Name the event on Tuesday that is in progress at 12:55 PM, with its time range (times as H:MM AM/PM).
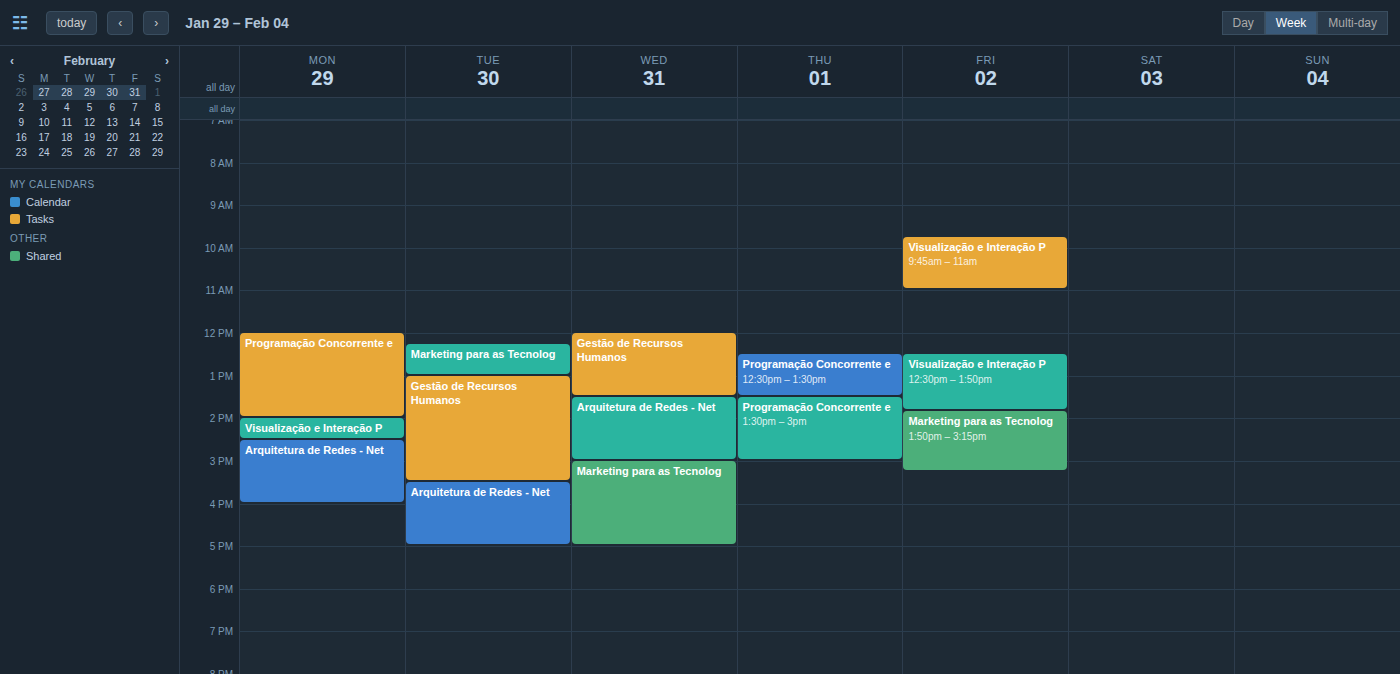
"Marketing para as Tecnolog", 12:15 PM to 1:00 PM